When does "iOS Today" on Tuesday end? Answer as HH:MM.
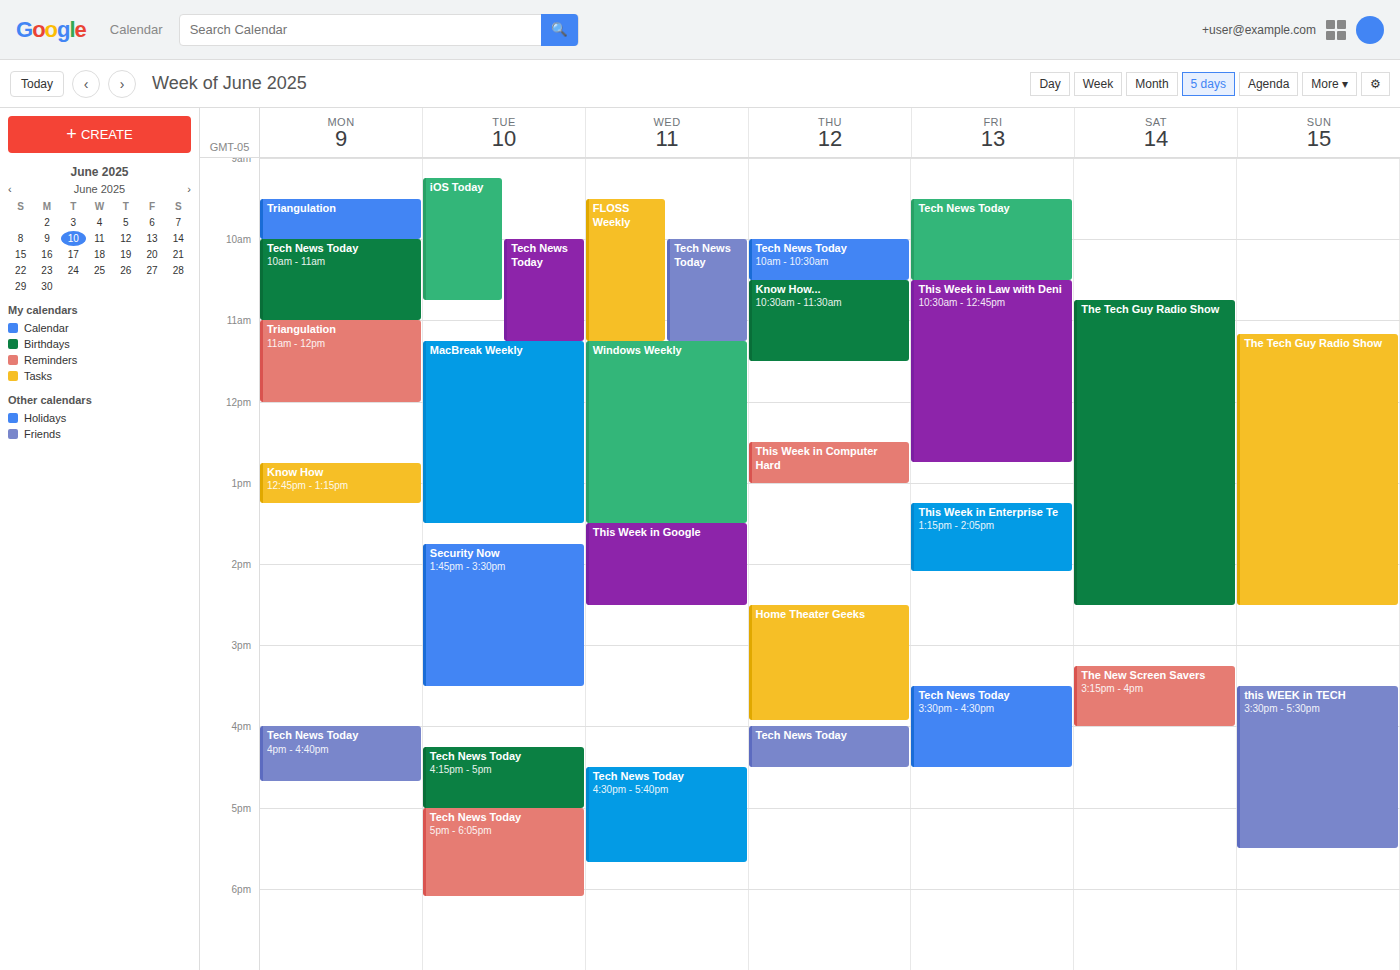
10:45